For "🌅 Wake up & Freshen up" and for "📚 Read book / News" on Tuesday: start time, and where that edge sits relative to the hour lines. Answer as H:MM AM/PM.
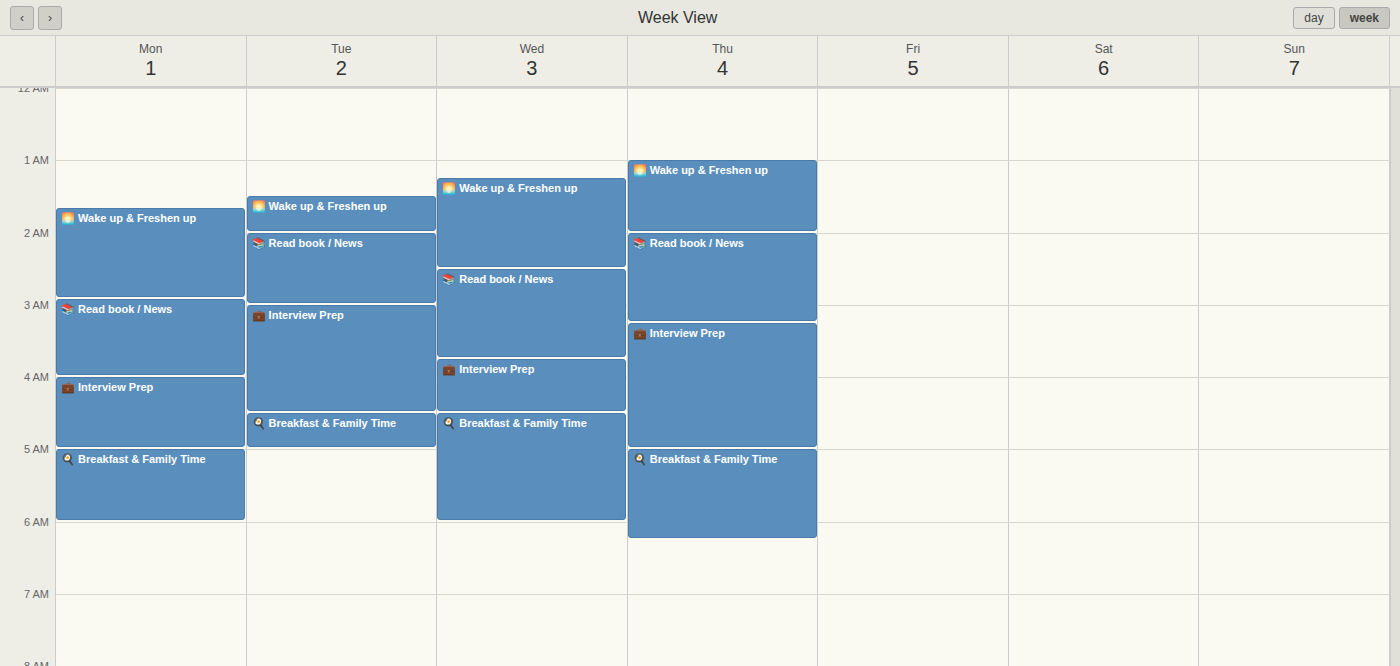
"🌅 Wake up & Freshen up": 1:30 AM, halfway between the 1 AM and 2 AM lines. "📚 Read book / News": 2:00 AM, exactly on the 2 AM line.